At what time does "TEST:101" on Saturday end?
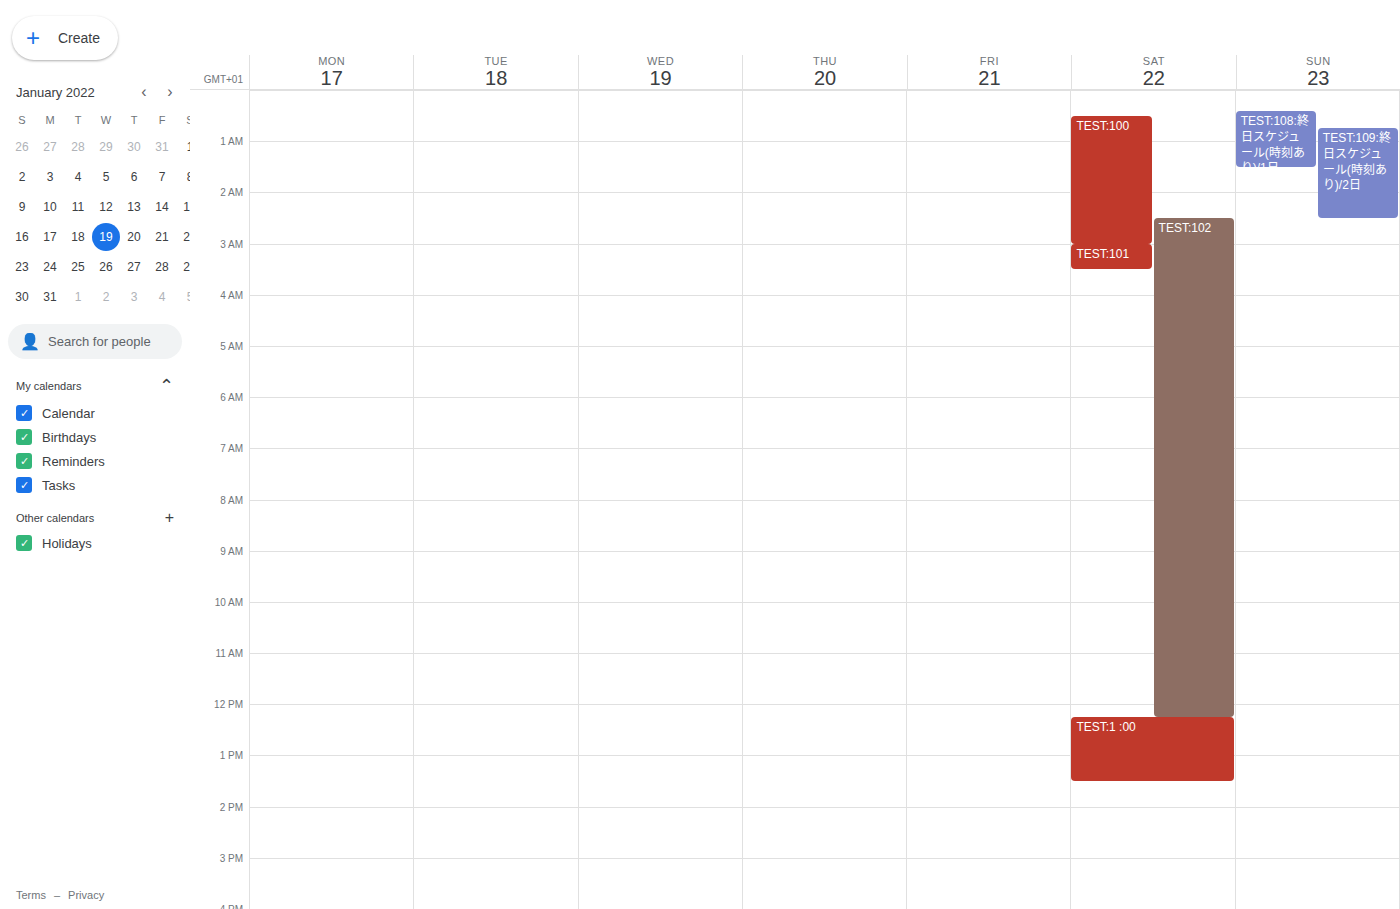
3:30 AM